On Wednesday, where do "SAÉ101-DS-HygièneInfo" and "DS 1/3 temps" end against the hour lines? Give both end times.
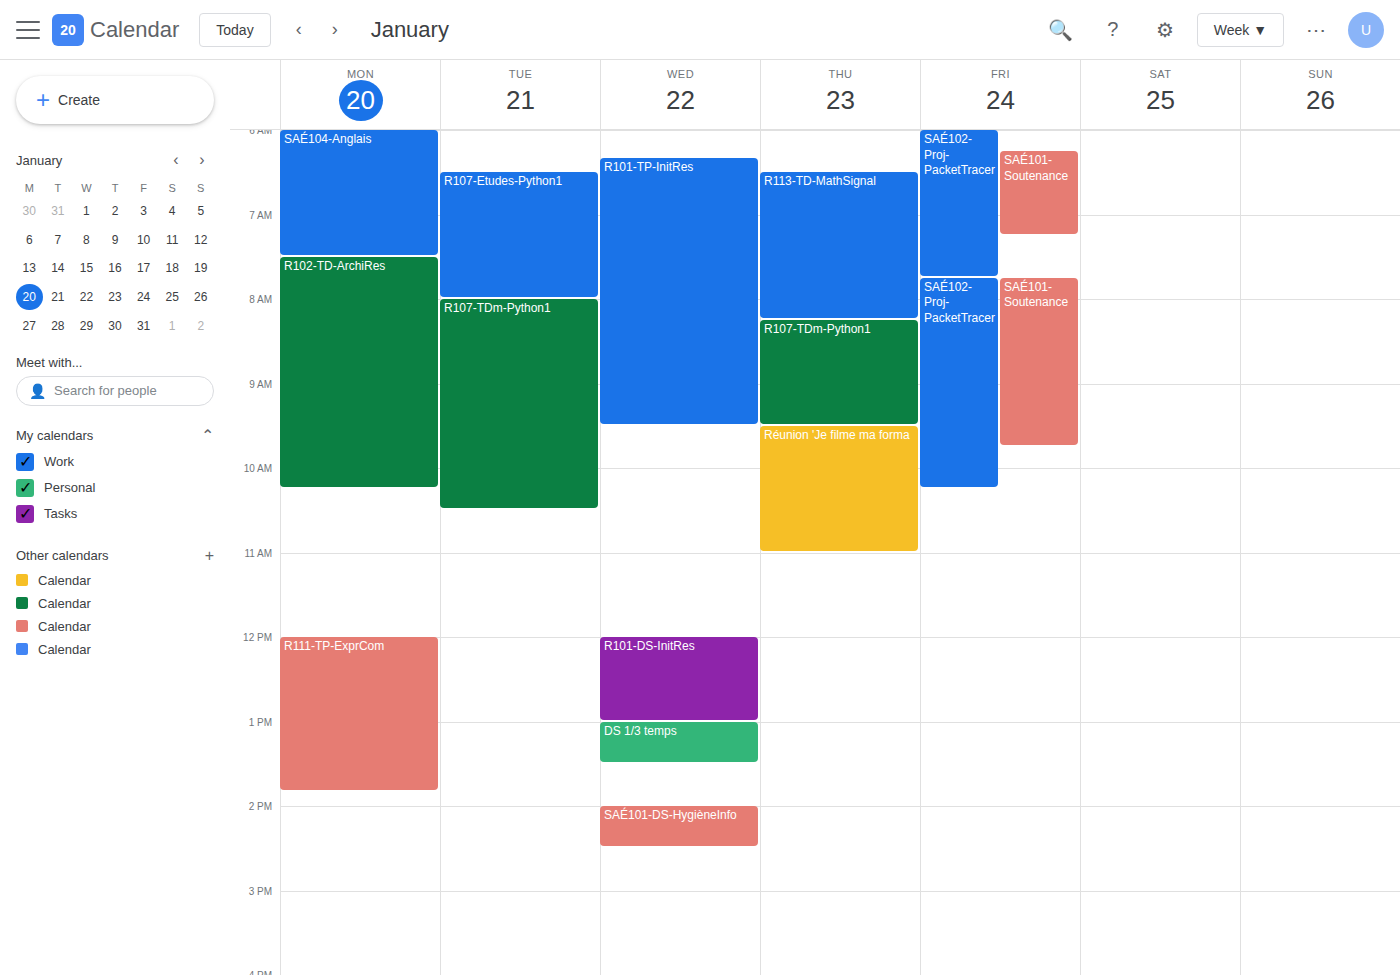
"SAÉ101-DS-HygièneInfo": 14:30, halfway between the 14:00 and 15:00 lines. "DS 1/3 temps": 13:30, halfway between the 13:00 and 14:00 lines.